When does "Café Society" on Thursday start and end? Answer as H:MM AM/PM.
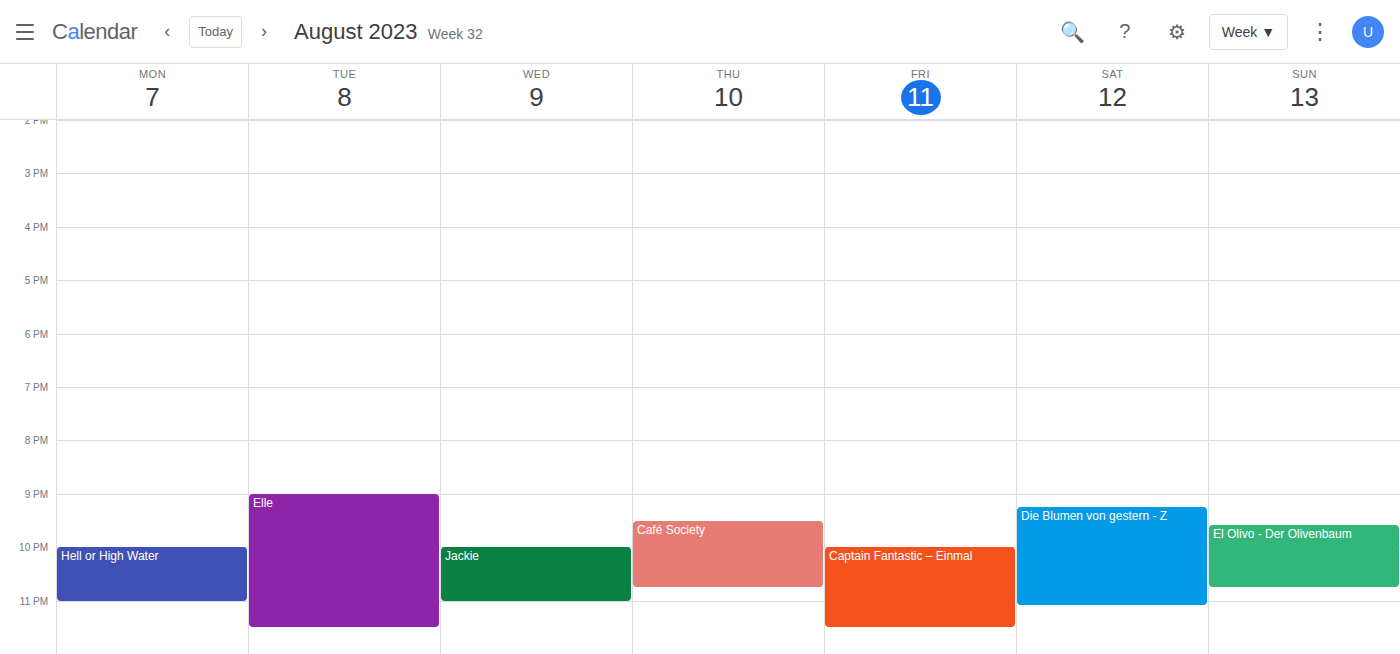
9:30 PM to 10:45 PM